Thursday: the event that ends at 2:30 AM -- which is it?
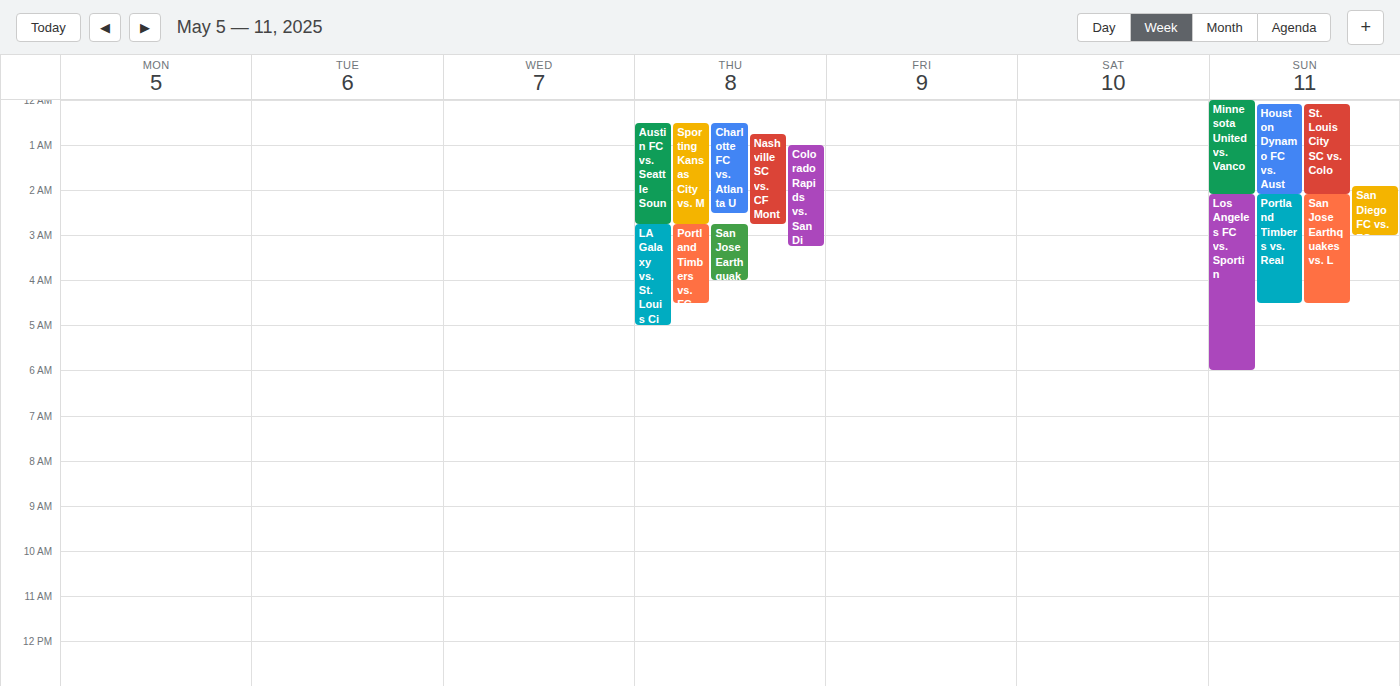
"Charlotte FC vs. Atlanta U"